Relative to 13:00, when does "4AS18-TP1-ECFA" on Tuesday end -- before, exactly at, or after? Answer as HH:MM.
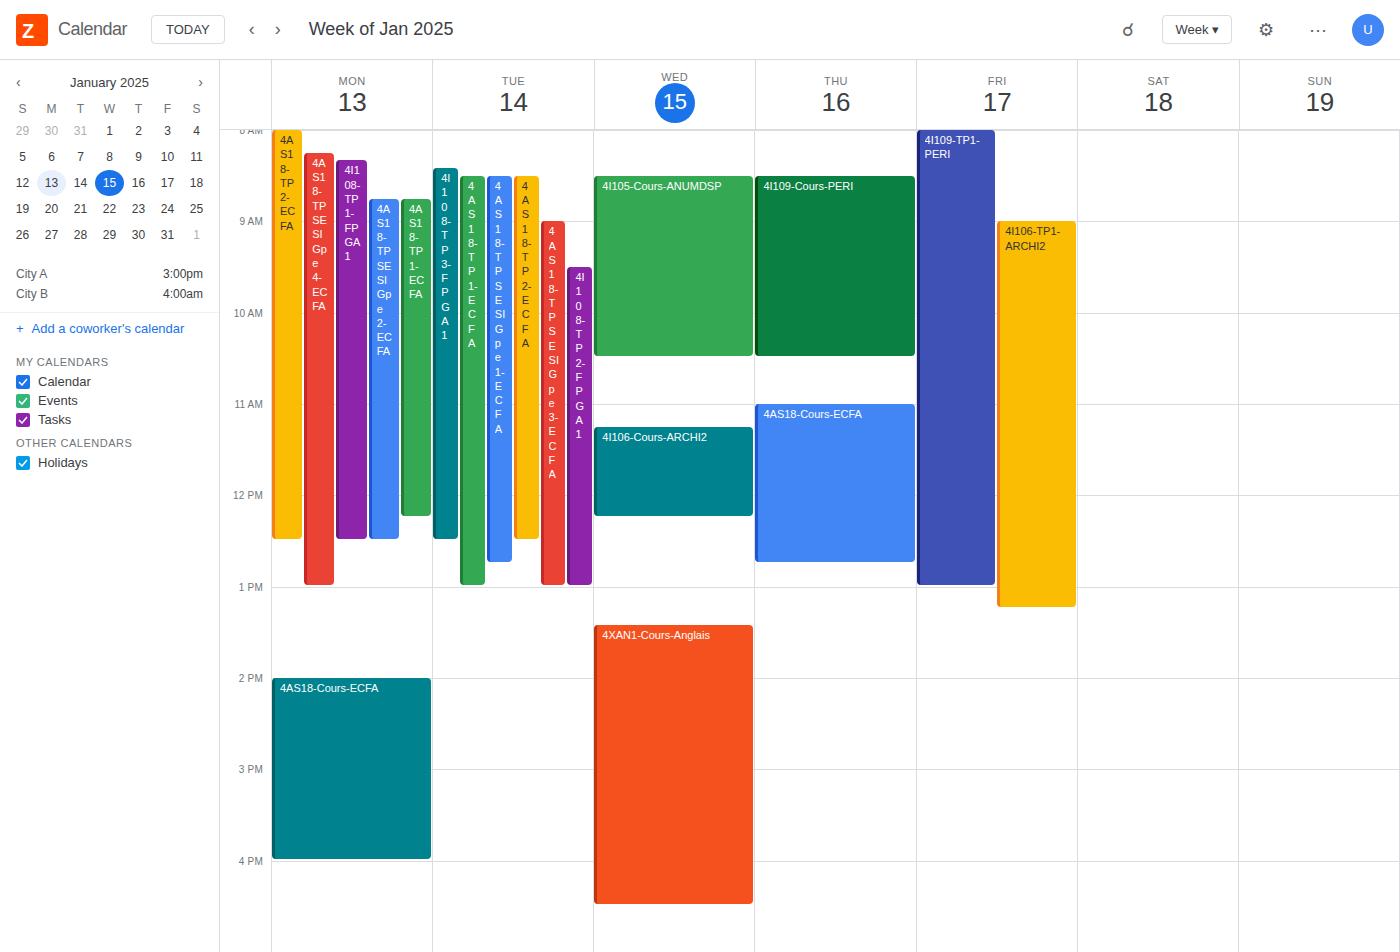
13:00 -- exactly at 13:00, on the 13:00 line.